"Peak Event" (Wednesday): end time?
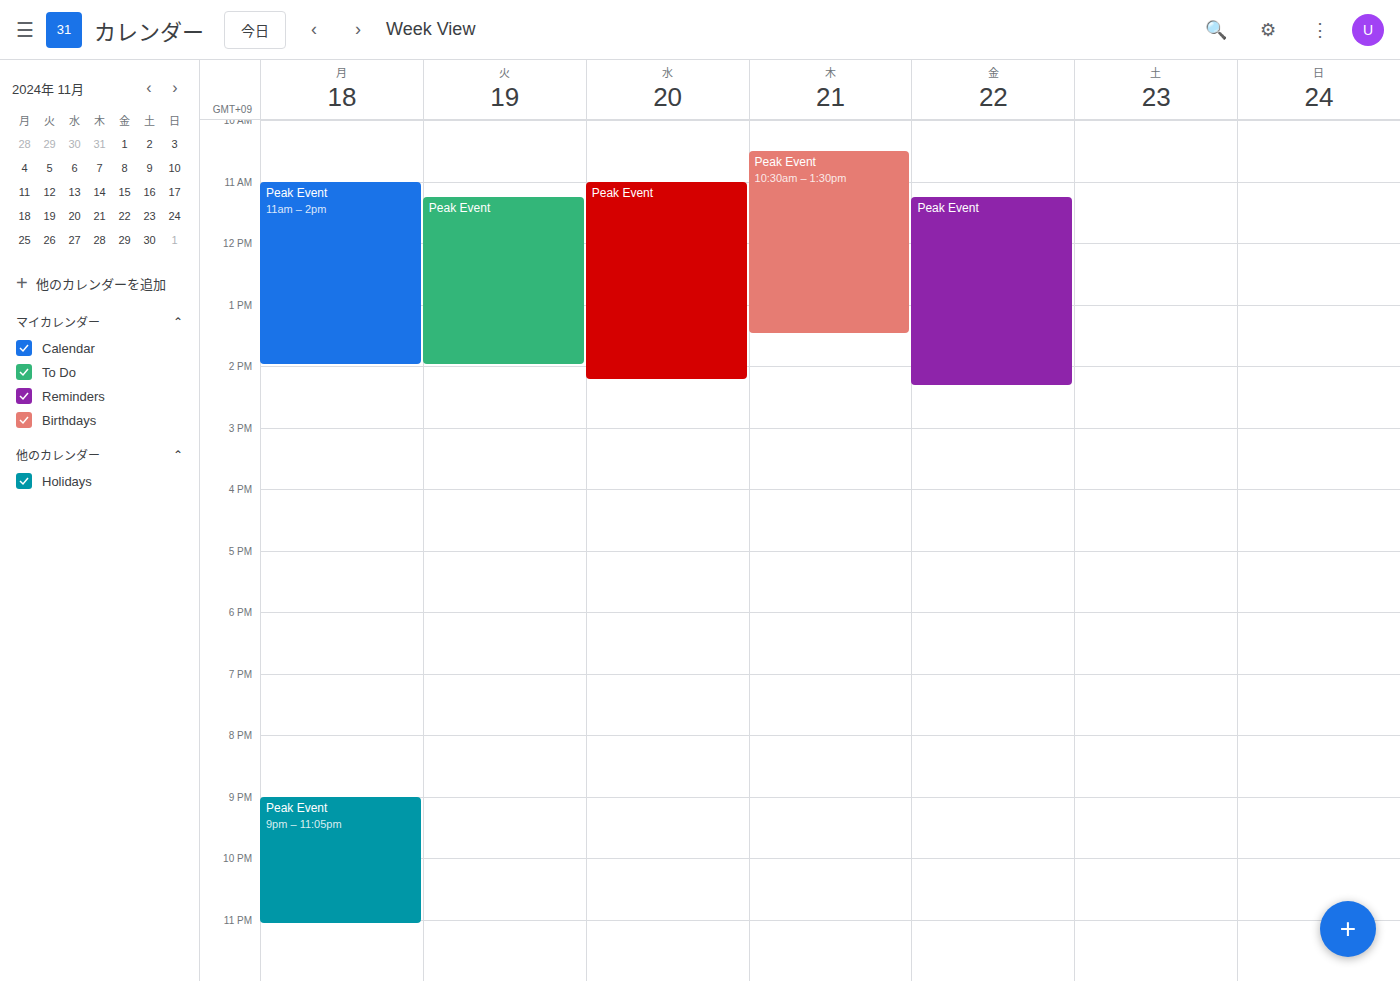
2:15 PM